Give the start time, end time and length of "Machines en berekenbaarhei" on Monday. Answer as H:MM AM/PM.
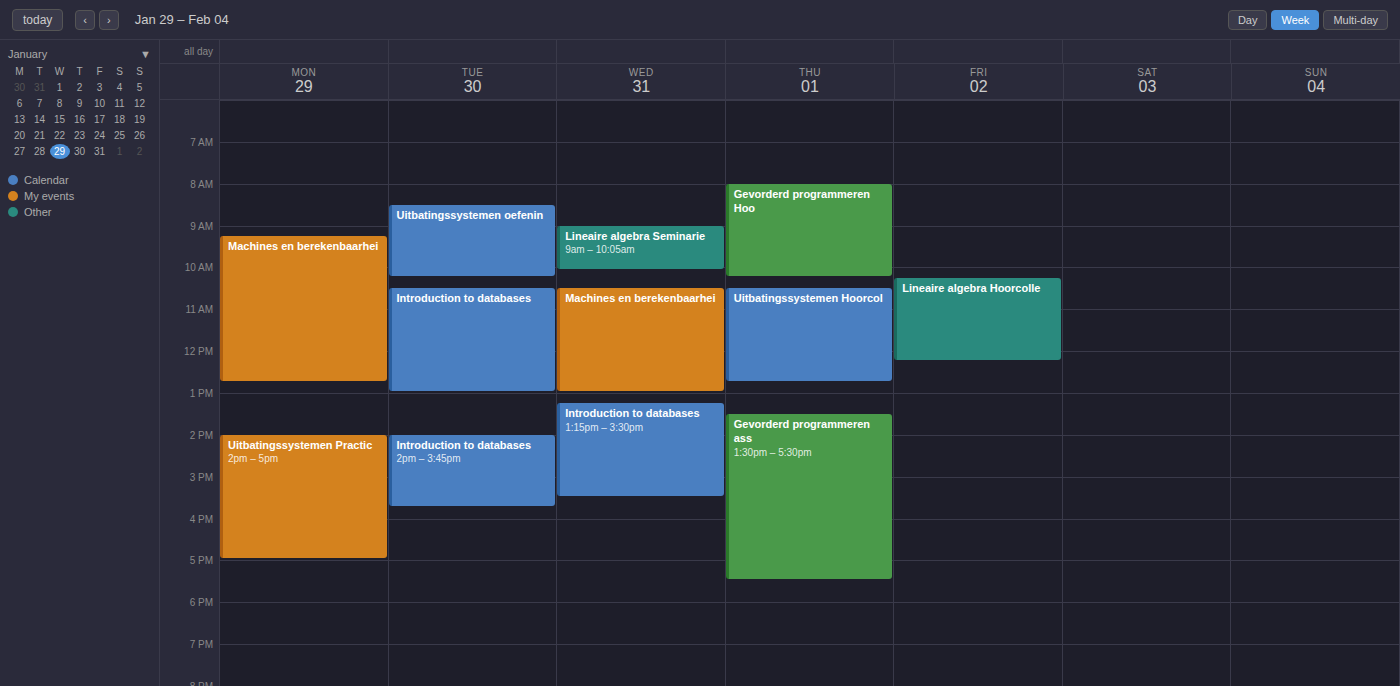
9:15 AM to 12:45 PM, 3 hours 30 minutes